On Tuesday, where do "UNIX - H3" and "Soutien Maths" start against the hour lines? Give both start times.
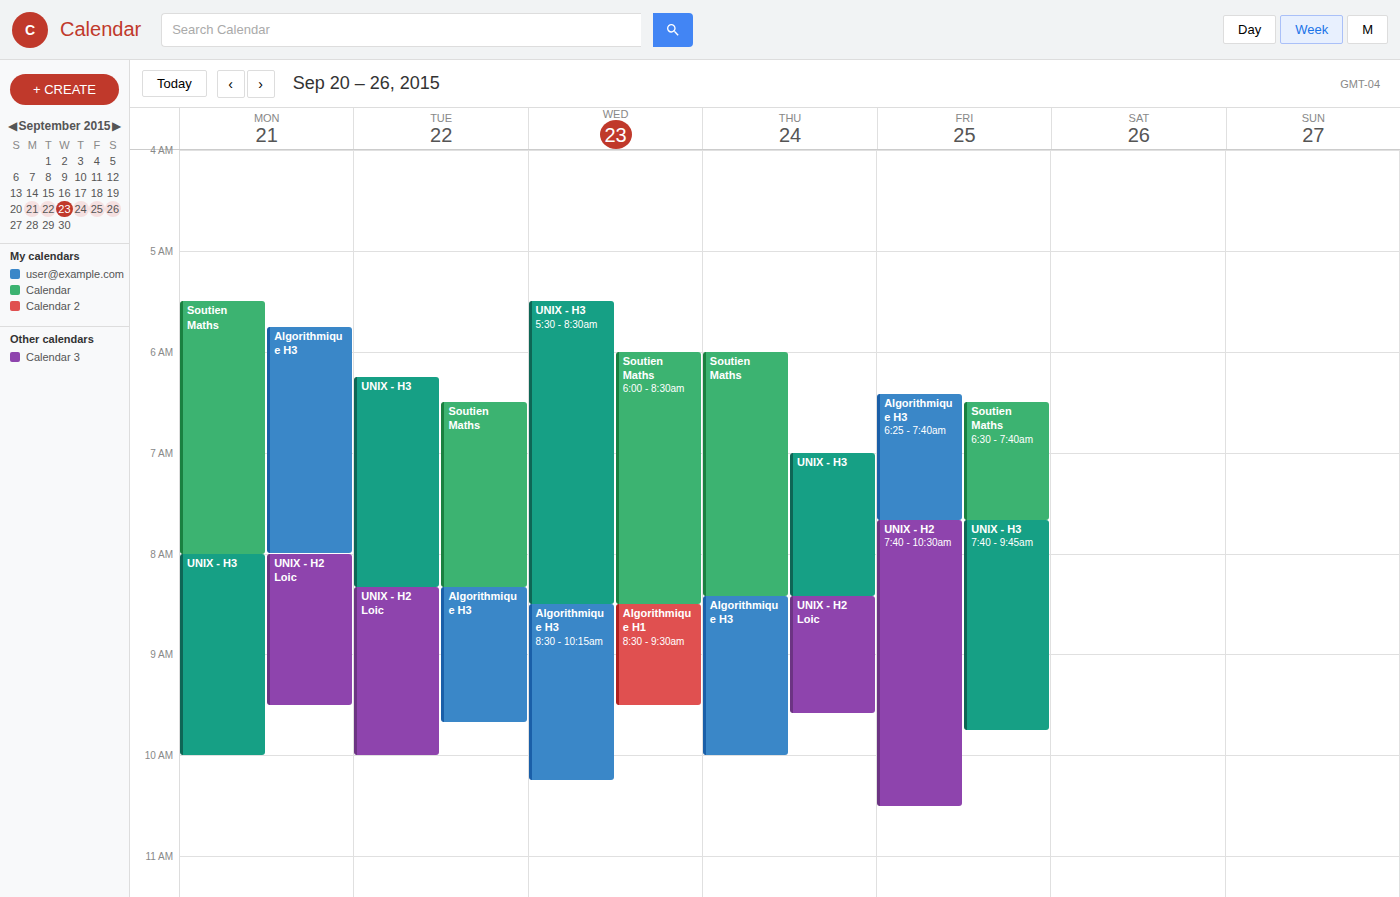
"UNIX - H3": 06:15, neither: a quarter of the way from the 06:00 line to the 07:00 line. "Soutien Maths": 06:30, halfway between the 06:00 and 07:00 lines.